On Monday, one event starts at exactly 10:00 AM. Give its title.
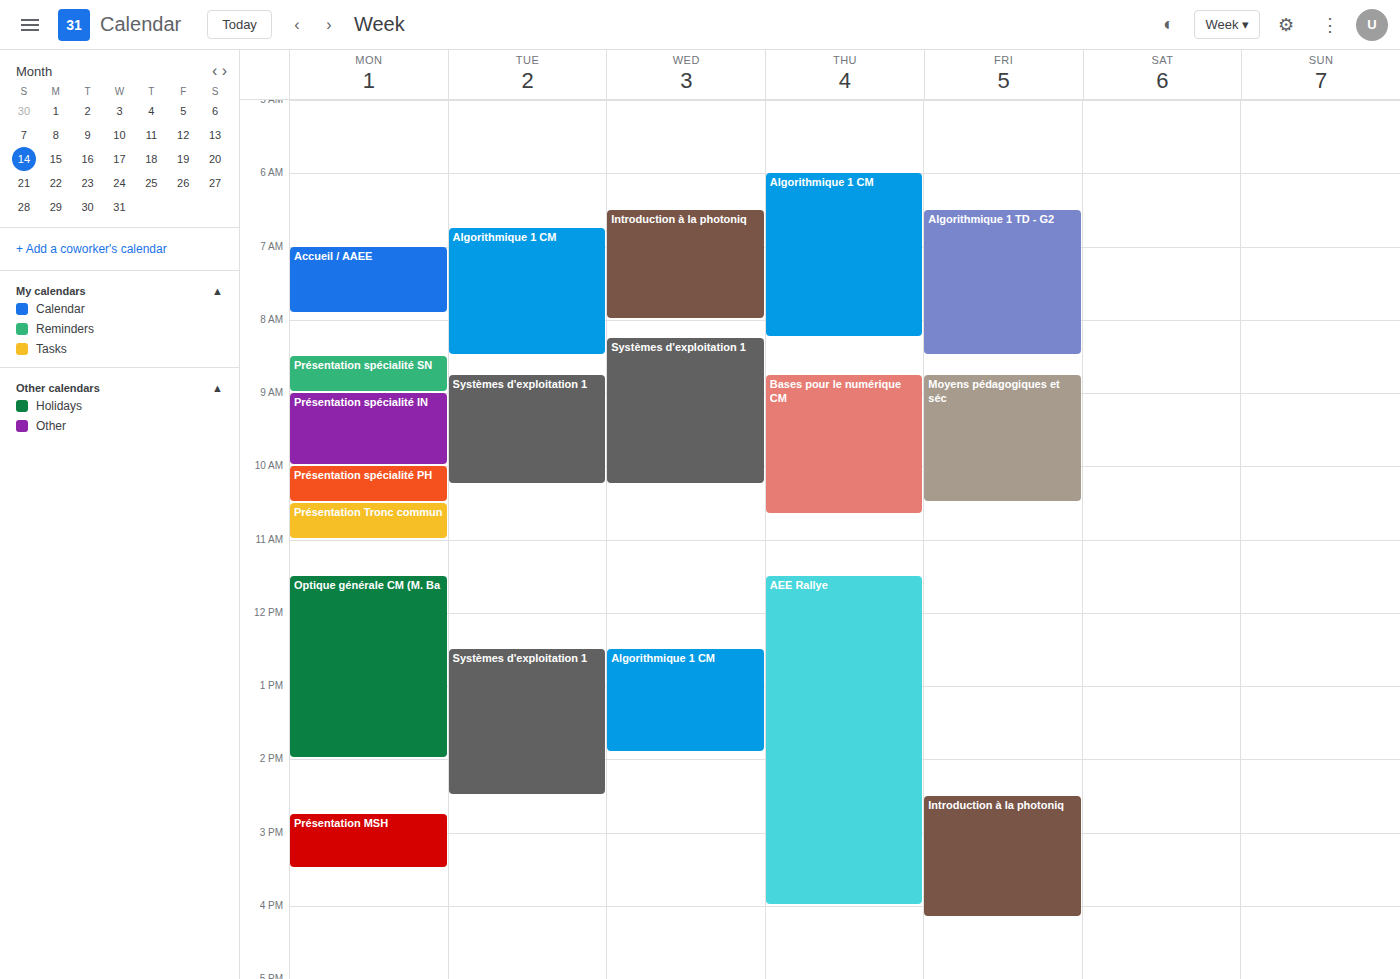
"Présentation spécialité PH"